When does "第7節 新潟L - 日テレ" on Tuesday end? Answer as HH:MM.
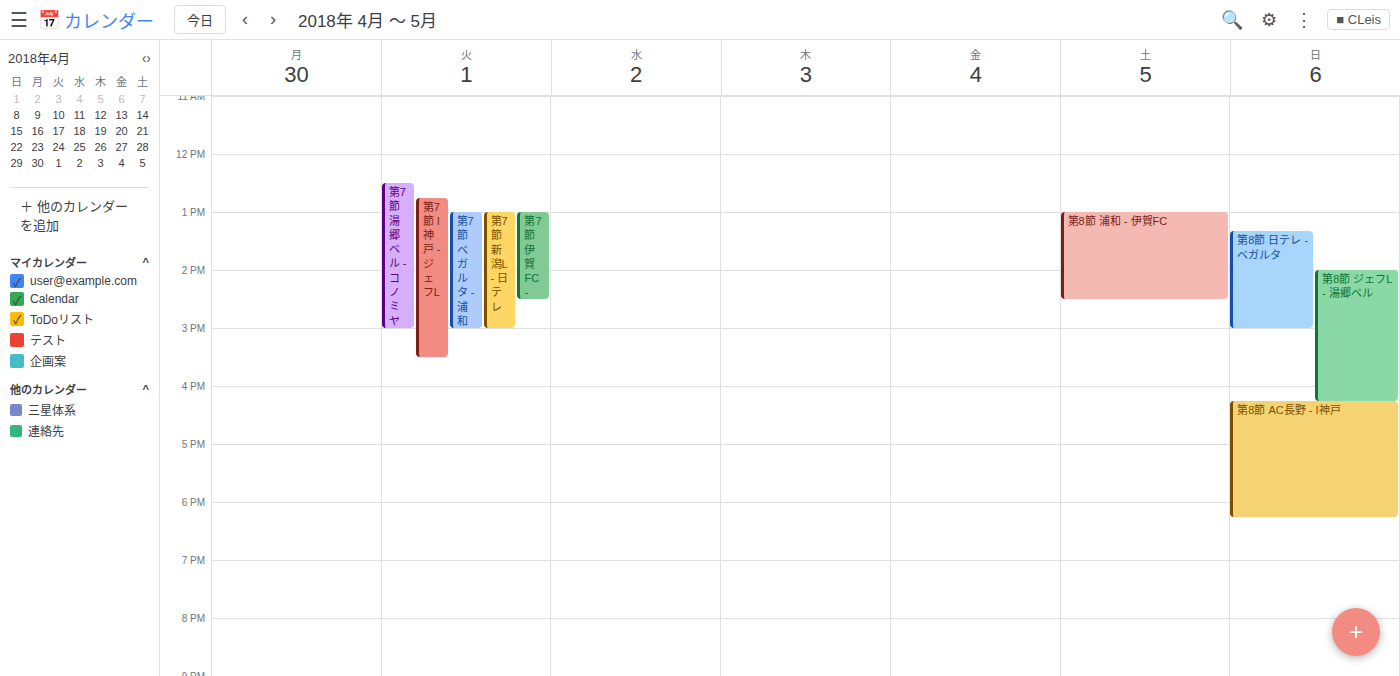
15:00